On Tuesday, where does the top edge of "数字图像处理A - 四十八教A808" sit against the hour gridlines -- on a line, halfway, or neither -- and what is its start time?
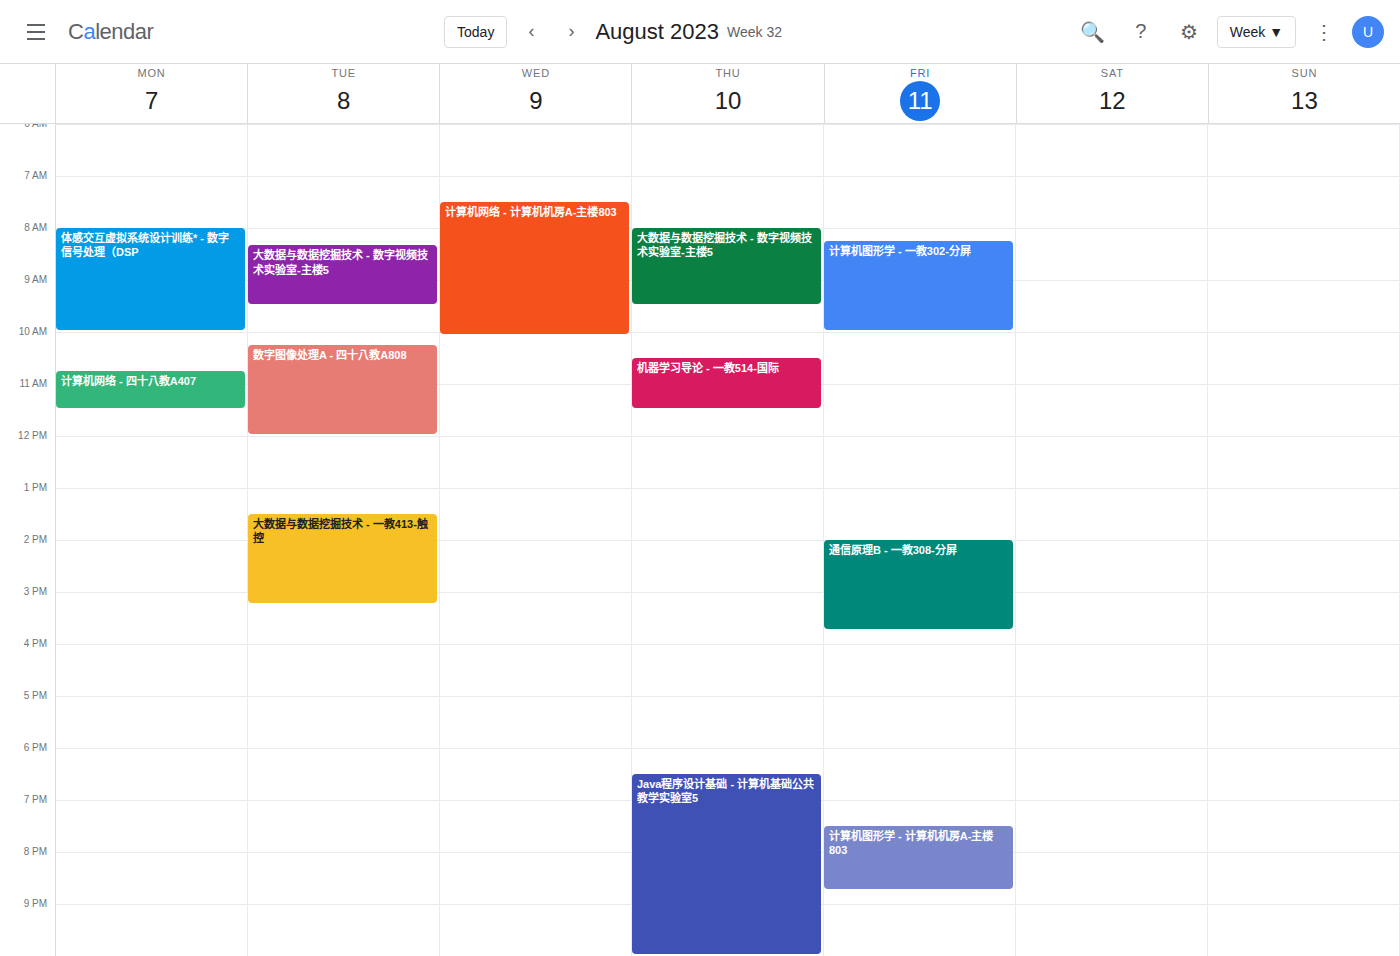
10:15 AM -- neither: a quarter of the way from the 10 AM line to the 11 AM line.